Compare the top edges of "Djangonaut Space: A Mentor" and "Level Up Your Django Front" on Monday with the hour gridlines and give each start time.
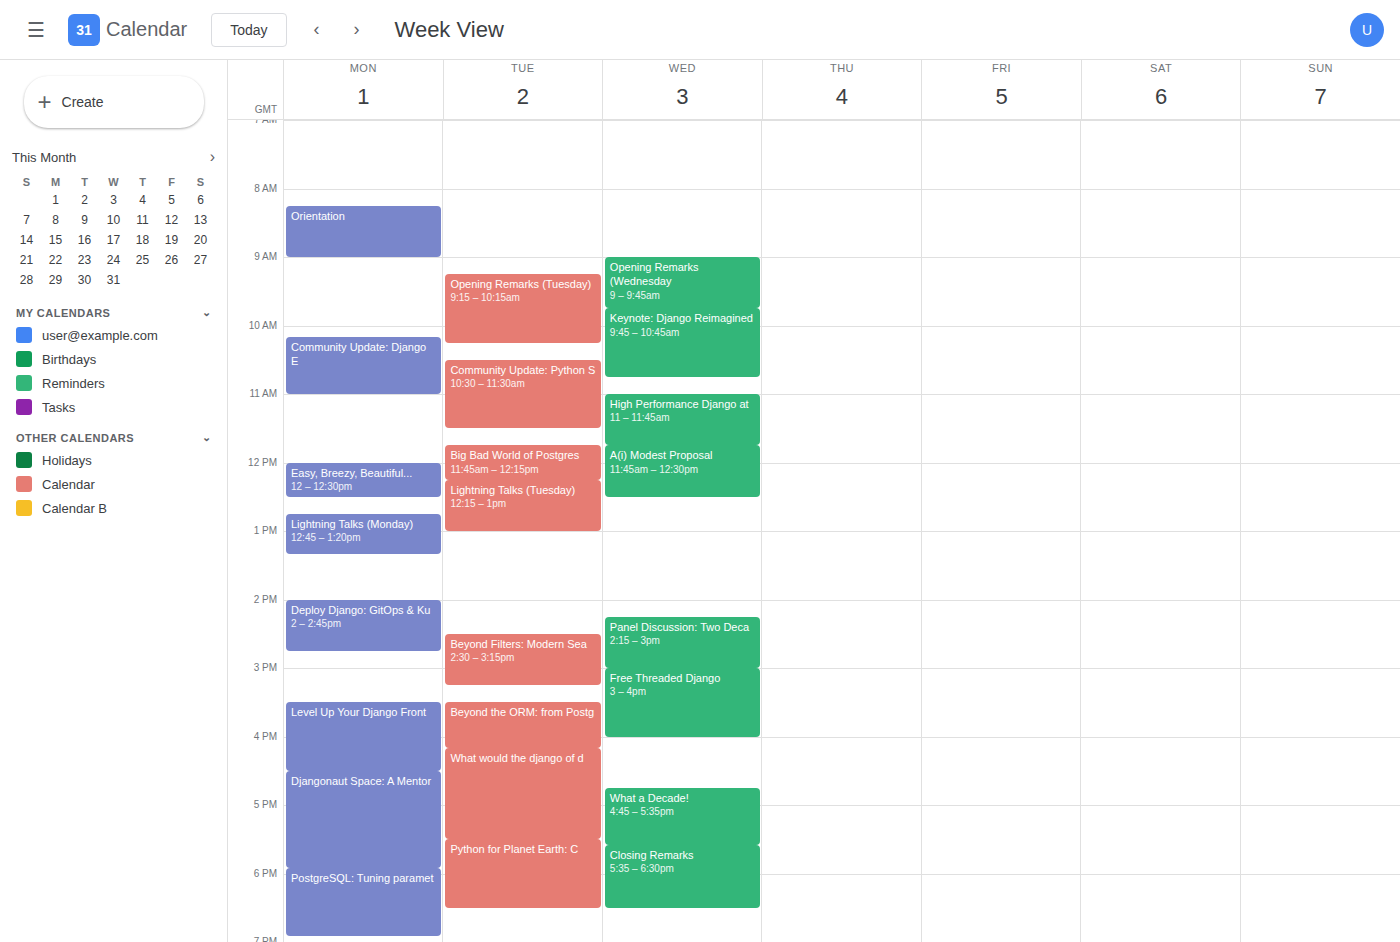
"Djangonaut Space: A Mentor": 4:30 PM, halfway between the 4 PM and 5 PM lines. "Level Up Your Django Front": 3:30 PM, halfway between the 3 PM and 4 PM lines.